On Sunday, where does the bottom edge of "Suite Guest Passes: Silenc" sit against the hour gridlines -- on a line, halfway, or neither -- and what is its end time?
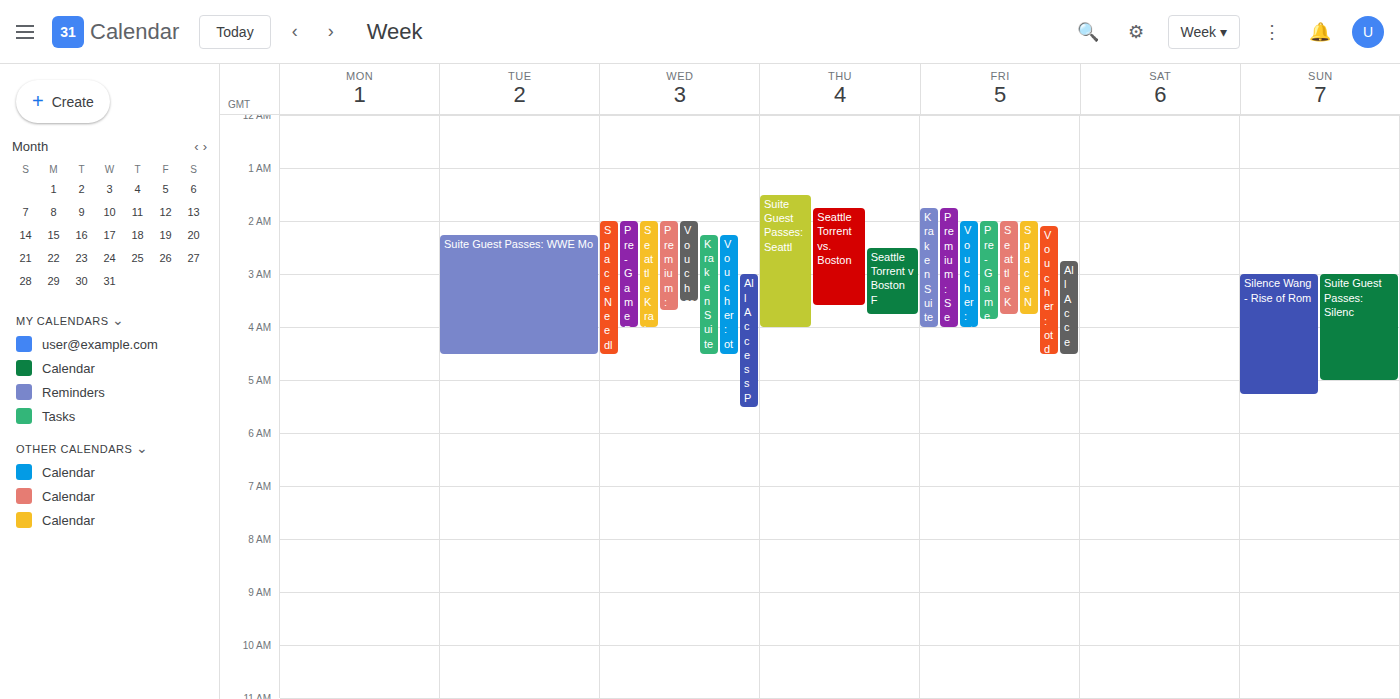
5:00 AM -- exactly on the 5 AM line.